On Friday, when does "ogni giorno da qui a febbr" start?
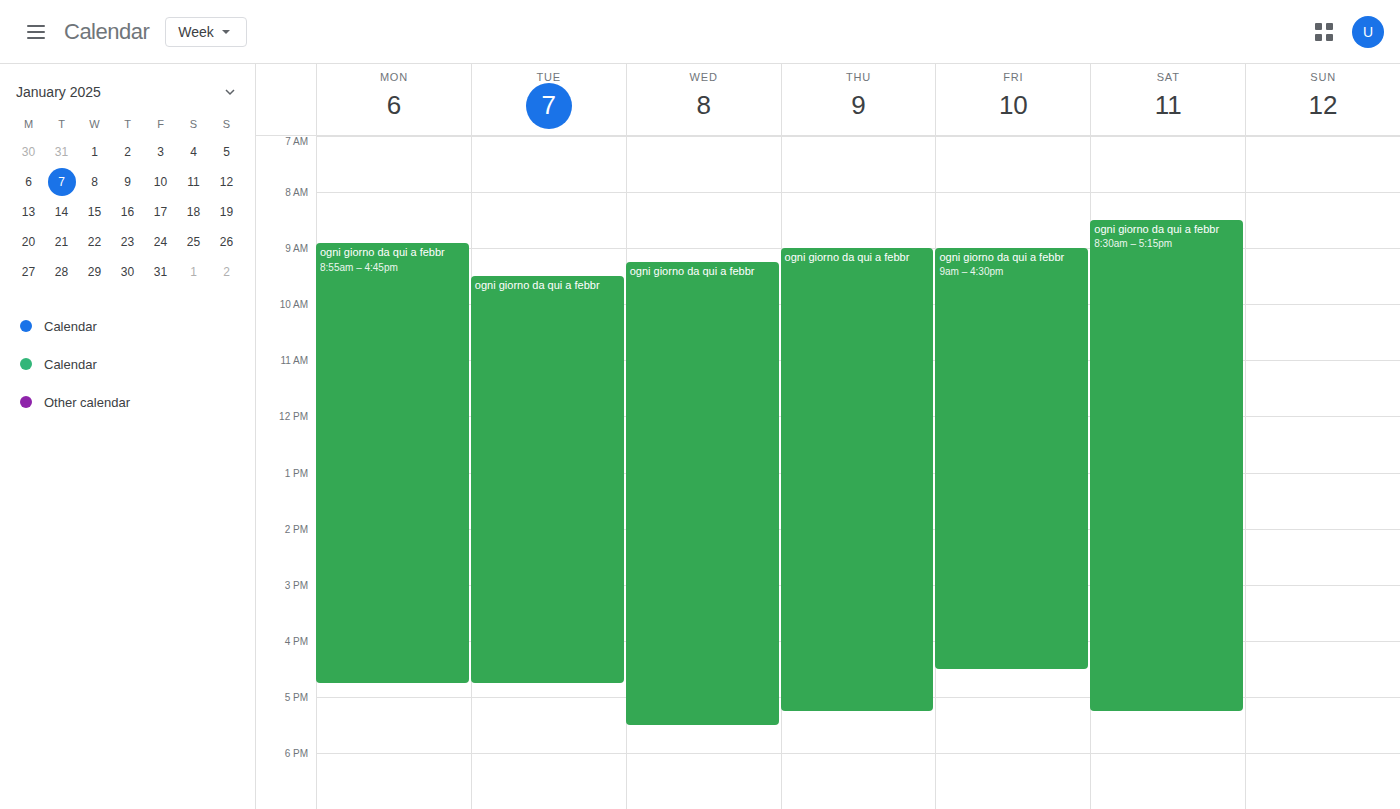
09:00